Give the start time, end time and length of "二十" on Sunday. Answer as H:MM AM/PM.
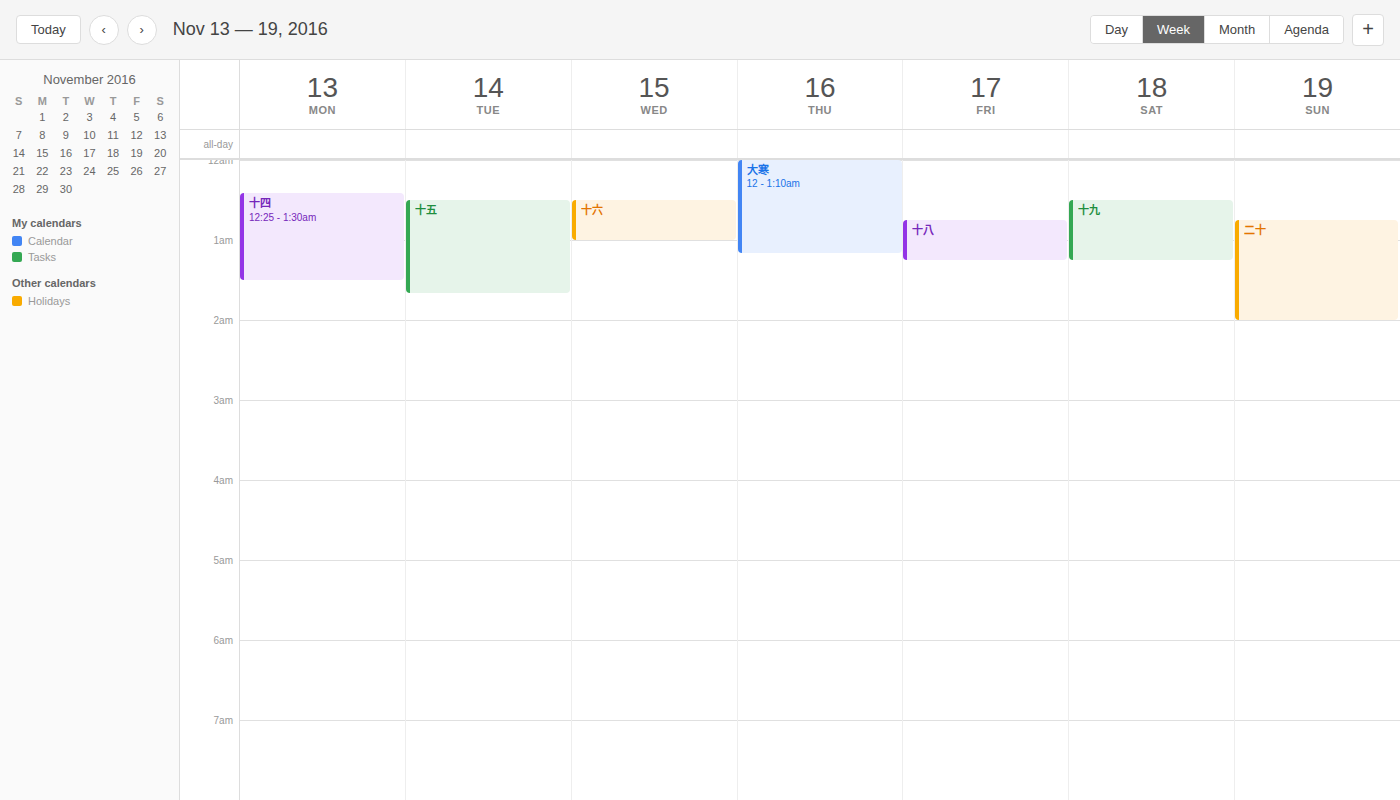
12:45 AM to 2:00 AM, 1 hour 15 minutes